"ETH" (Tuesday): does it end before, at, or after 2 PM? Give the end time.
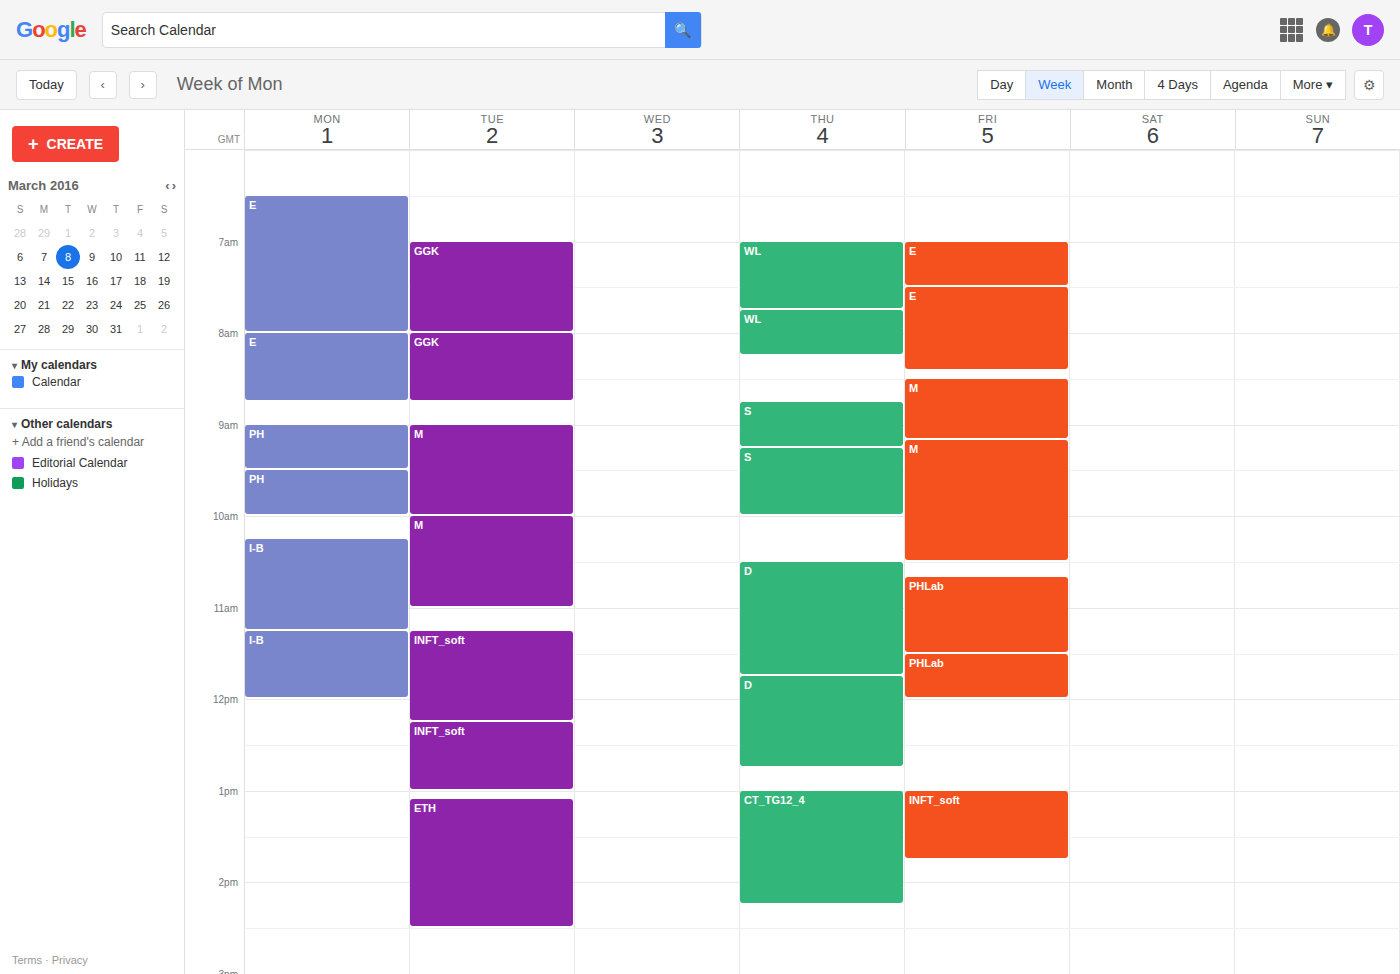
2:30 PM -- after 2 PM, 30 minutes below the 2 PM line.